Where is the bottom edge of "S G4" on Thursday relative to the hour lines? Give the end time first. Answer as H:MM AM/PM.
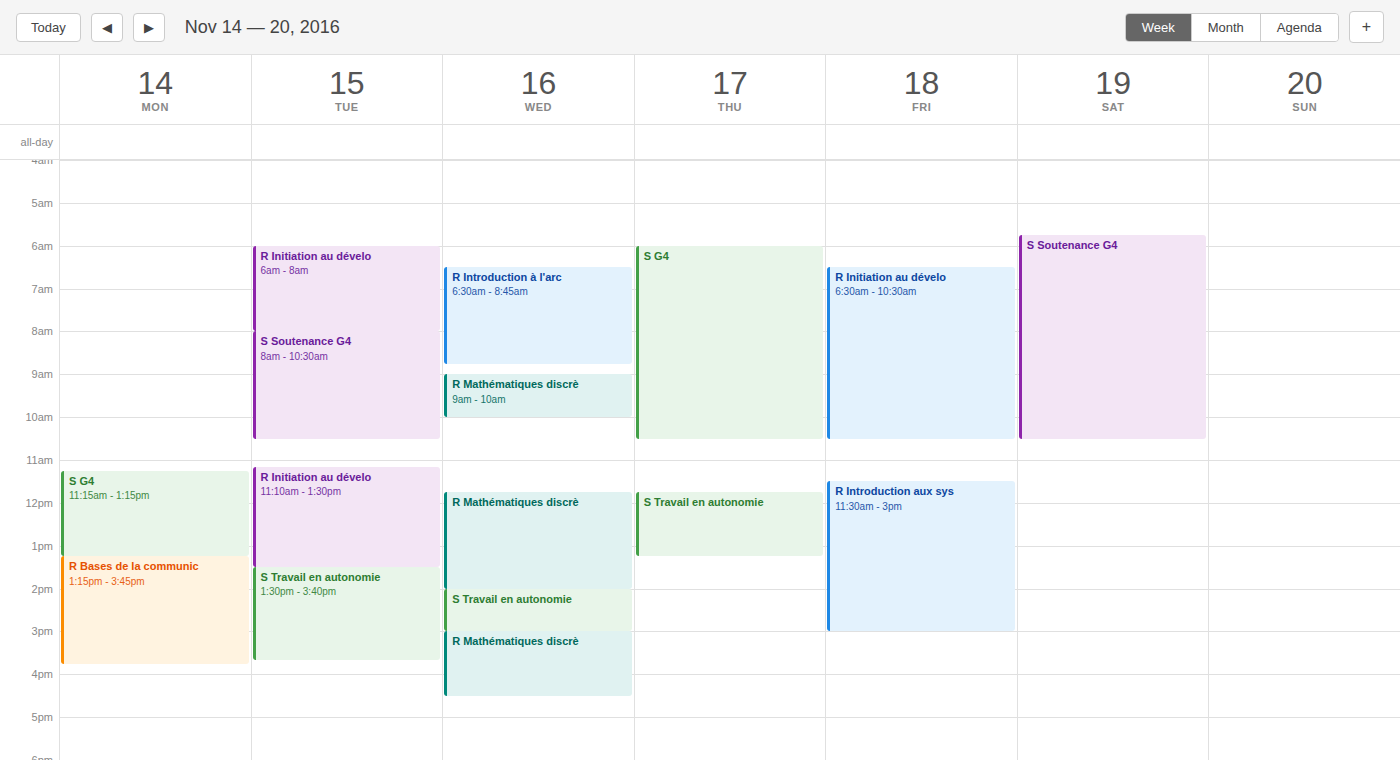
10:30 AM -- halfway between the 10 AM and 11 AM lines.